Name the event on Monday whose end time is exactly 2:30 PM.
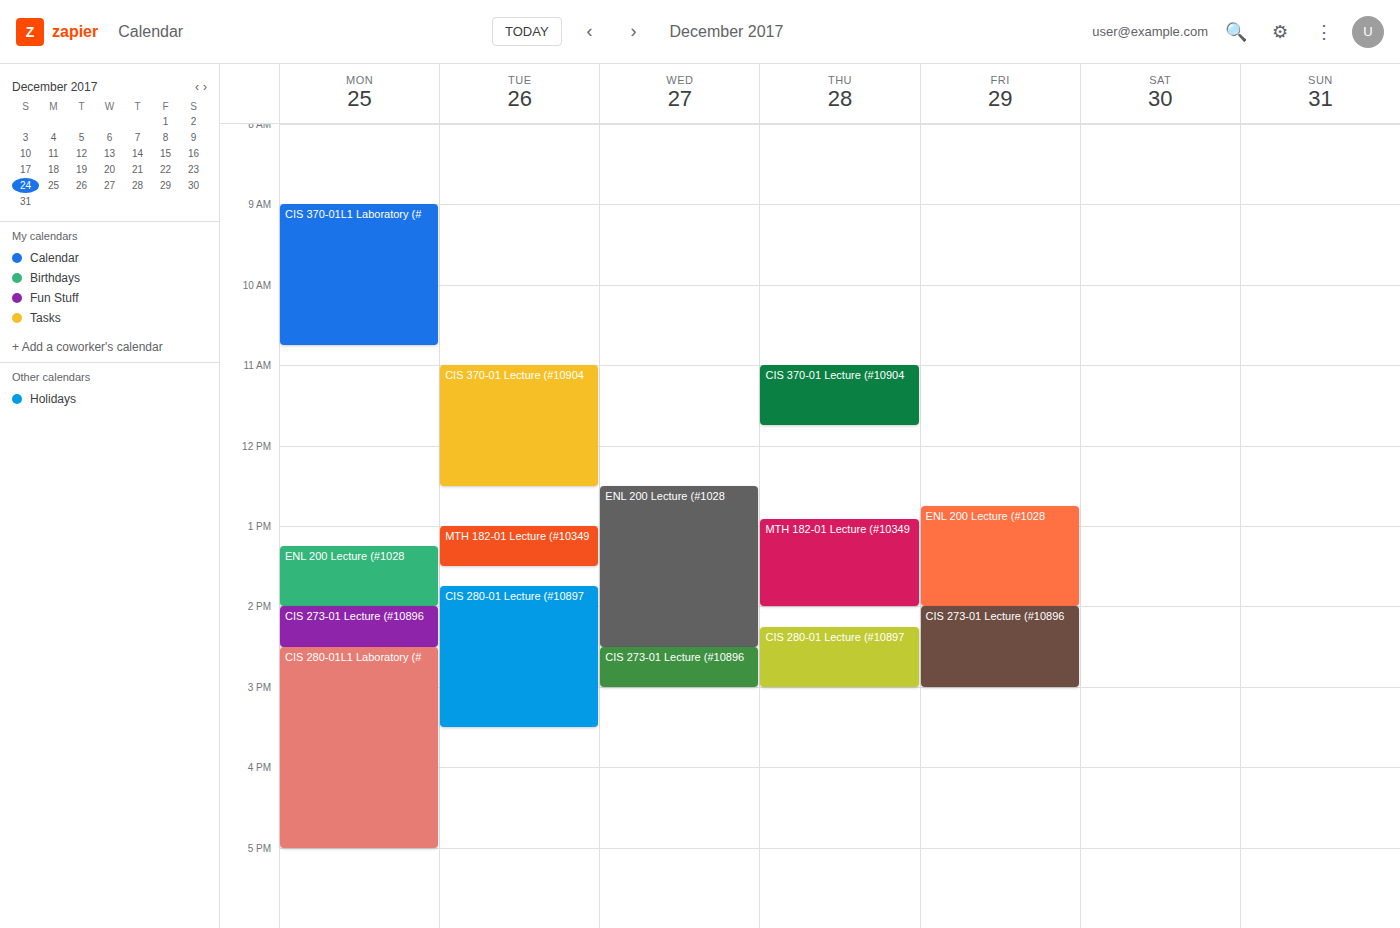
"CIS 273-01 Lecture (#10896"